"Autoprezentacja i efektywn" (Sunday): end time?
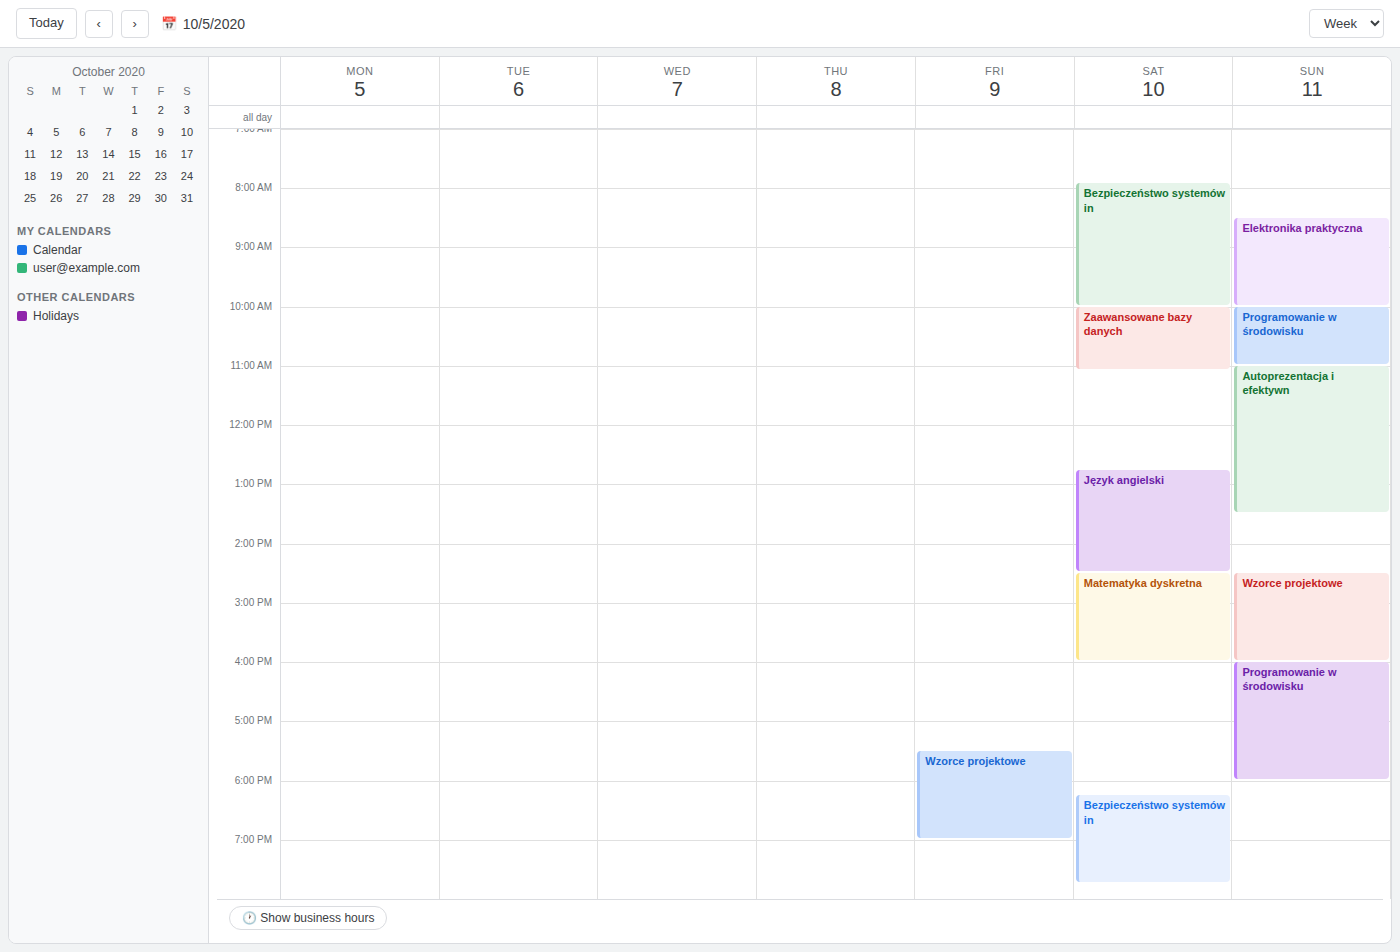
1:30 PM